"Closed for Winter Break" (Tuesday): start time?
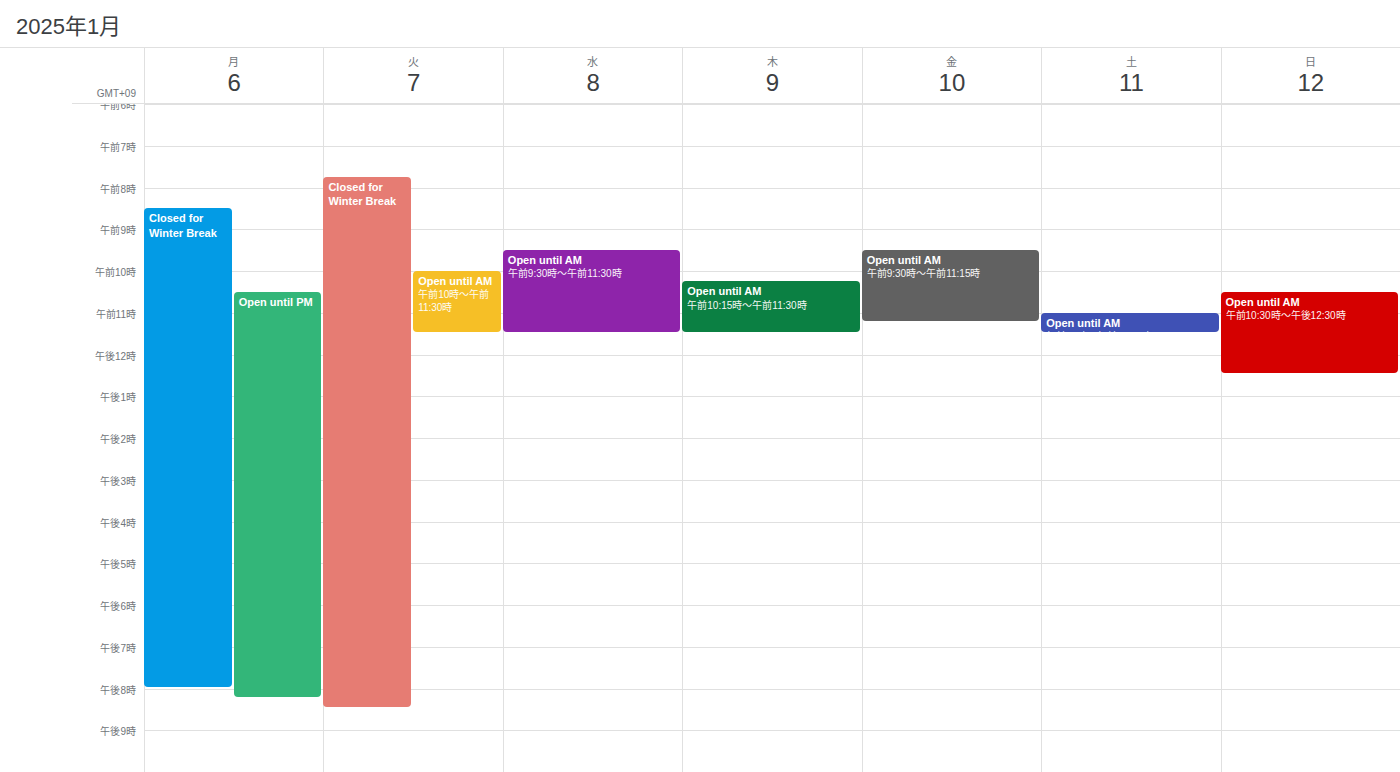
7:45 AM